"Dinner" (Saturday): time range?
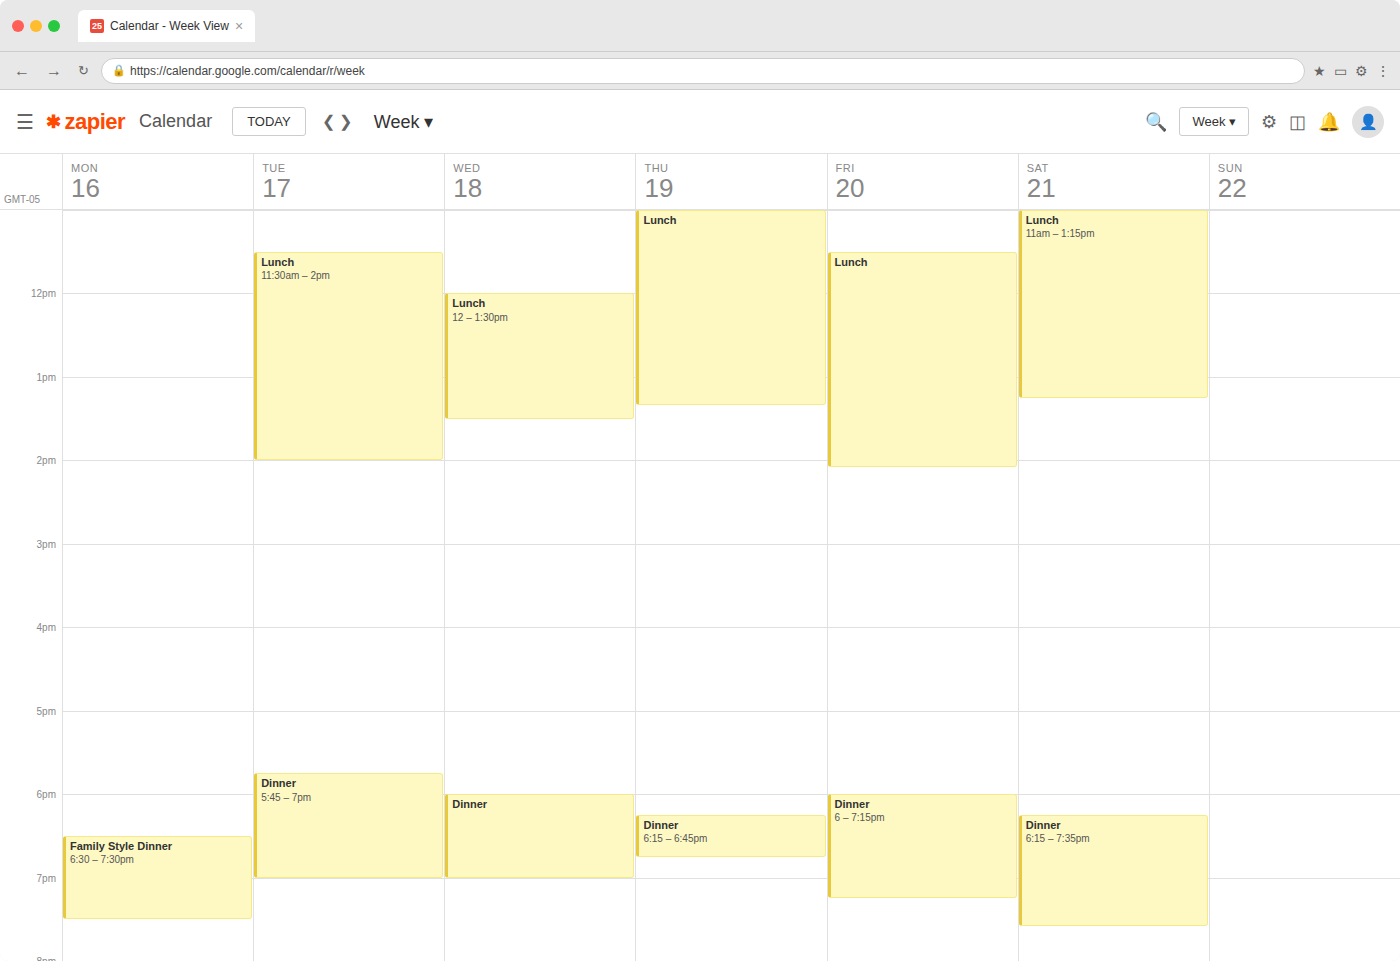
6:15 PM to 7:35 PM